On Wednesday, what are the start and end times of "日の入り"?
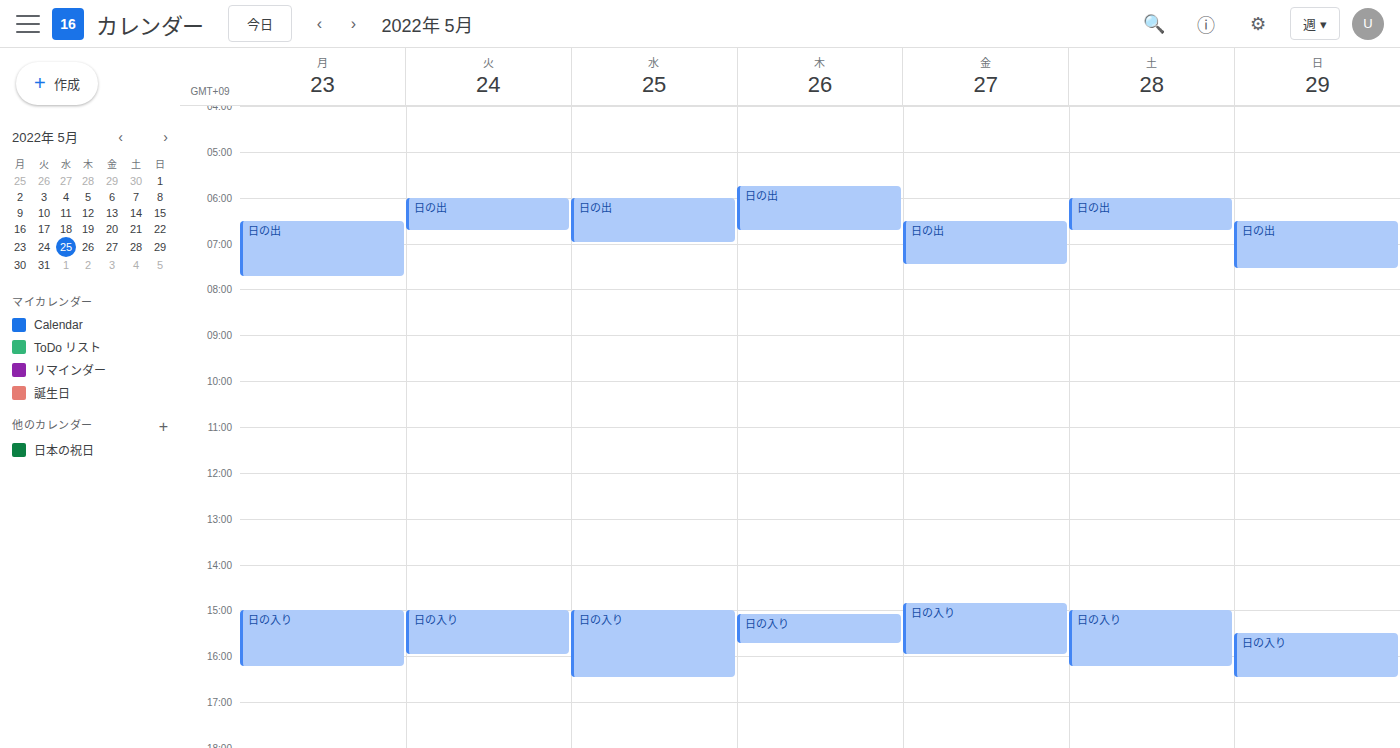
3:00 PM to 4:30 PM